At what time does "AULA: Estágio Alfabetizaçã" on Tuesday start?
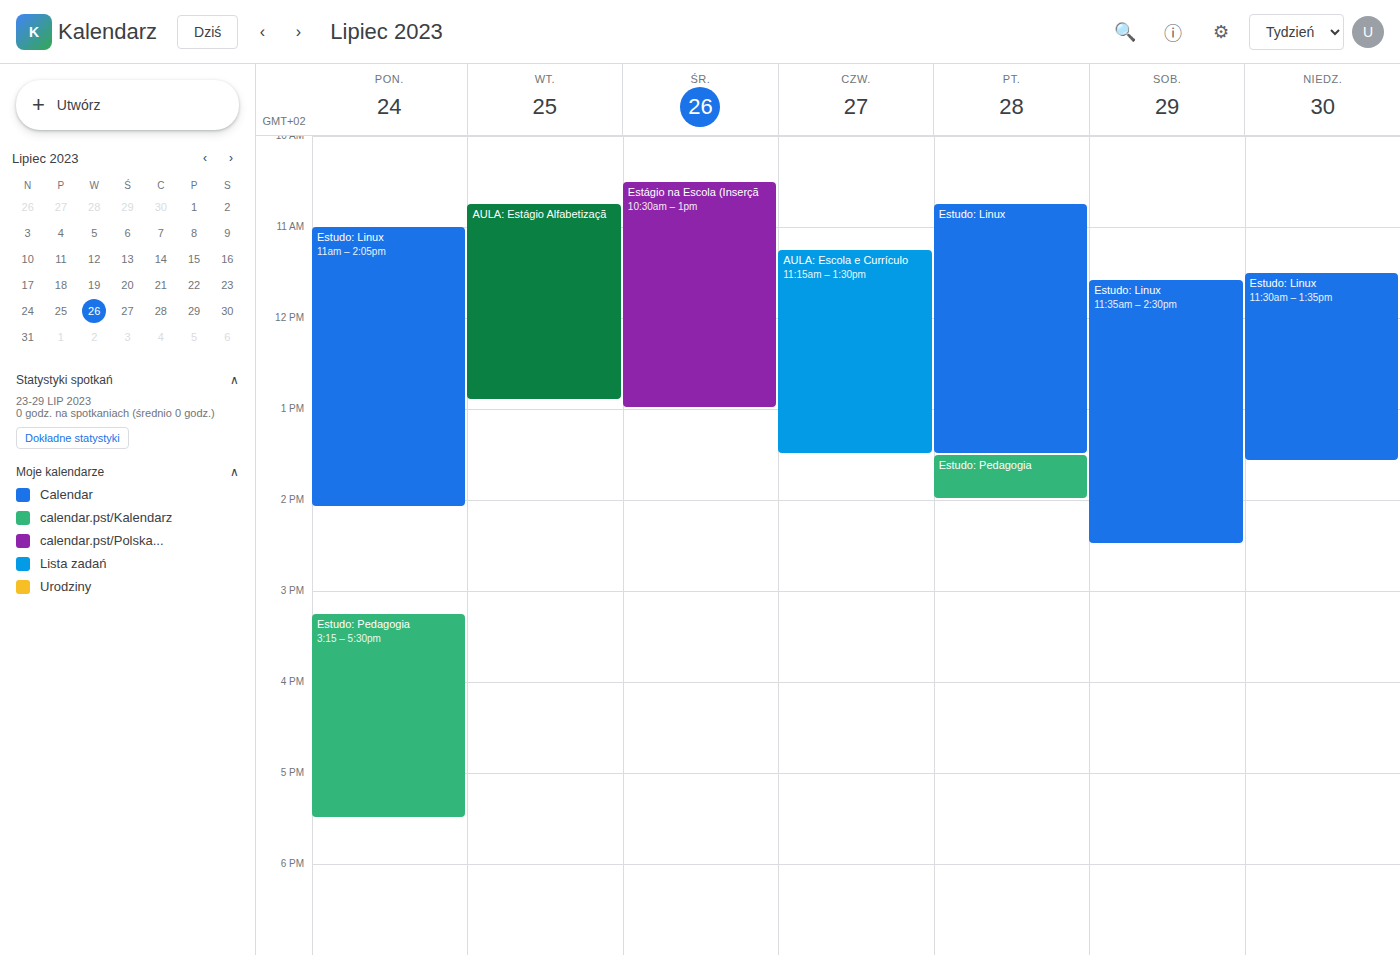
10:45 AM